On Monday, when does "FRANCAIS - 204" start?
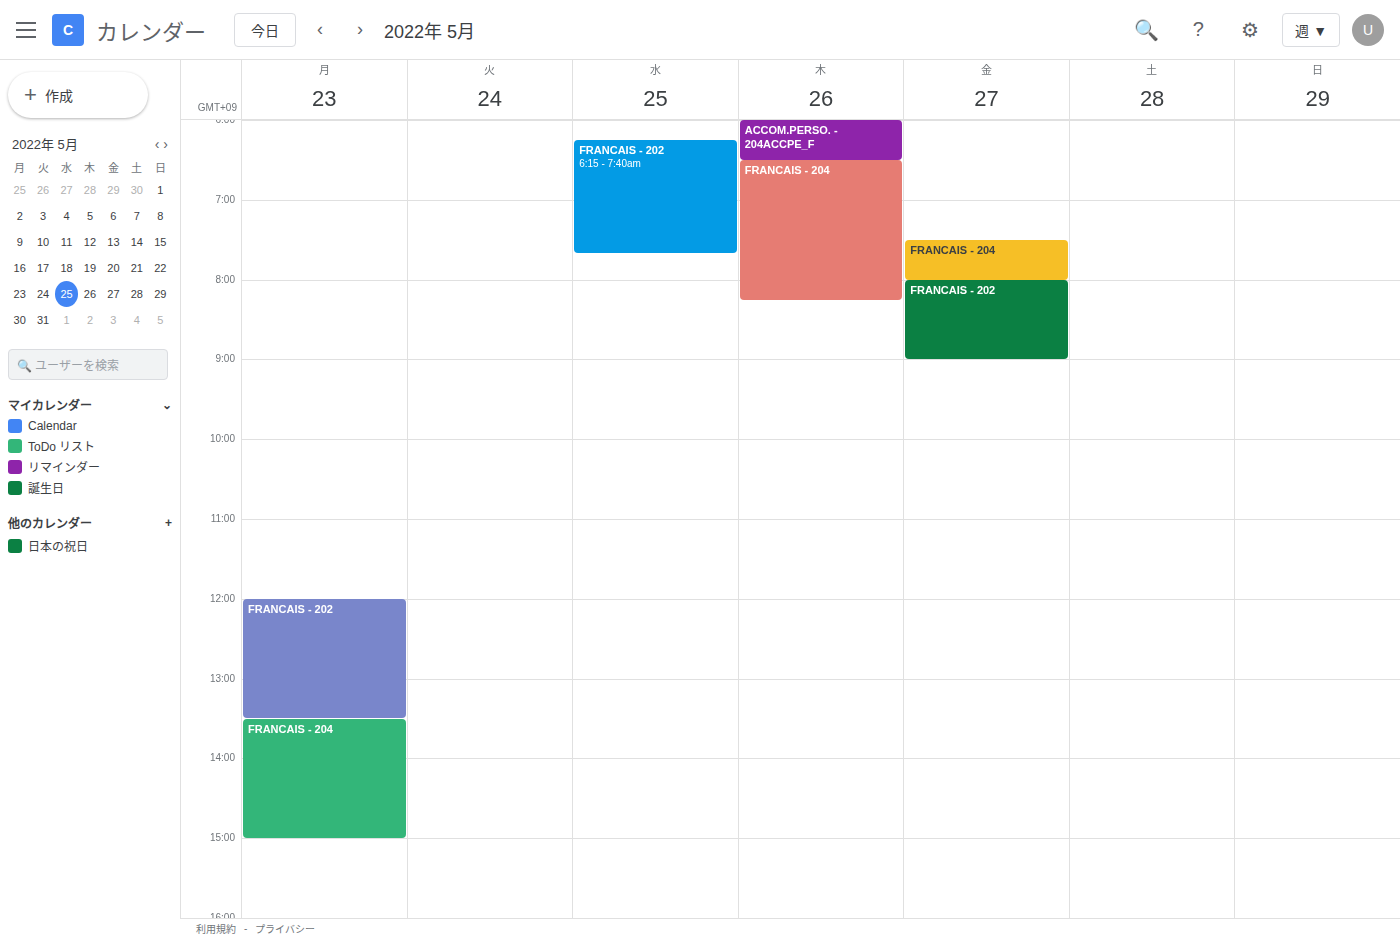
1:30 PM